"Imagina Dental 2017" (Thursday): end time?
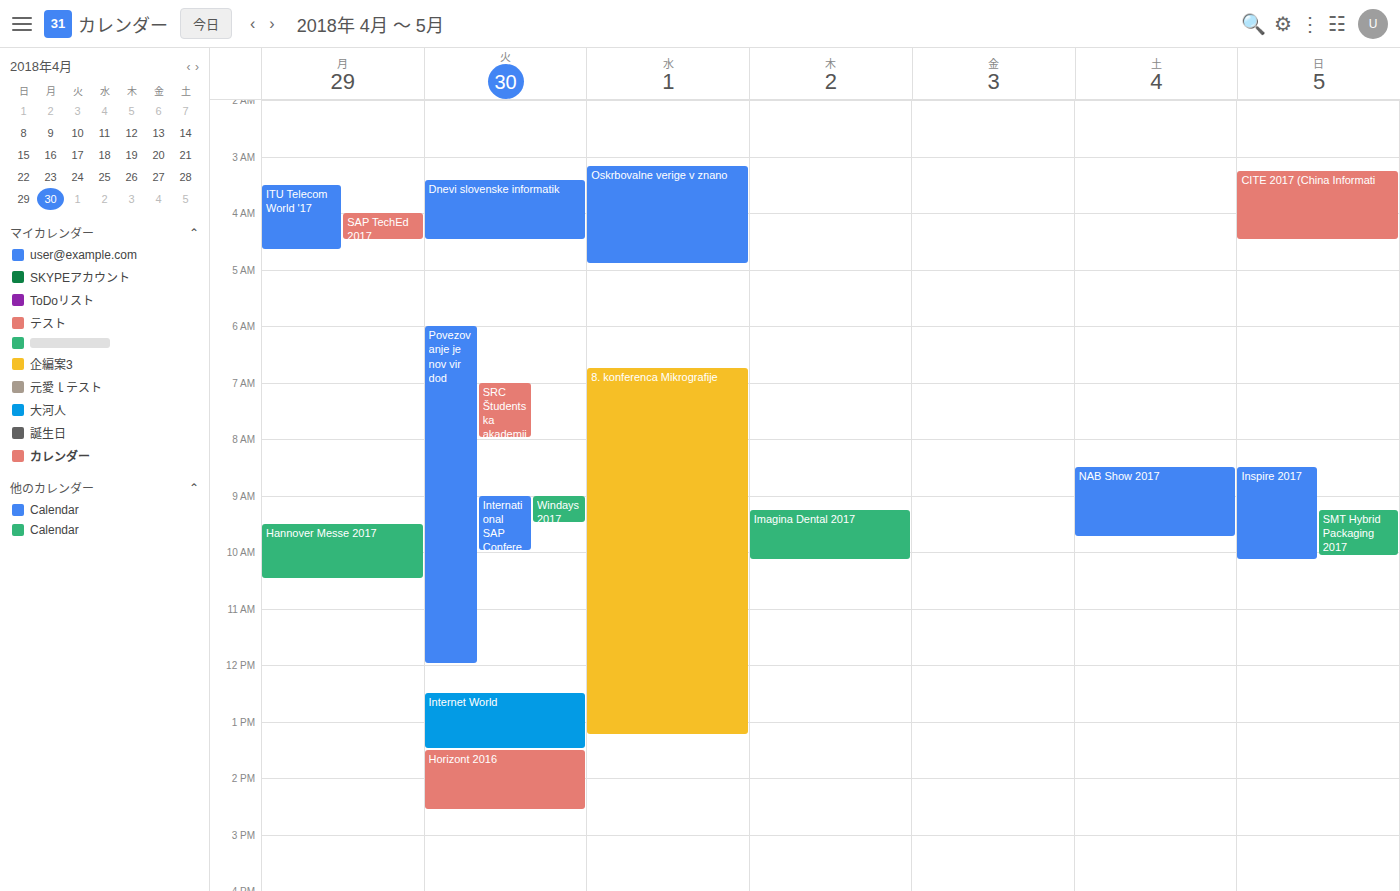
10:10 AM